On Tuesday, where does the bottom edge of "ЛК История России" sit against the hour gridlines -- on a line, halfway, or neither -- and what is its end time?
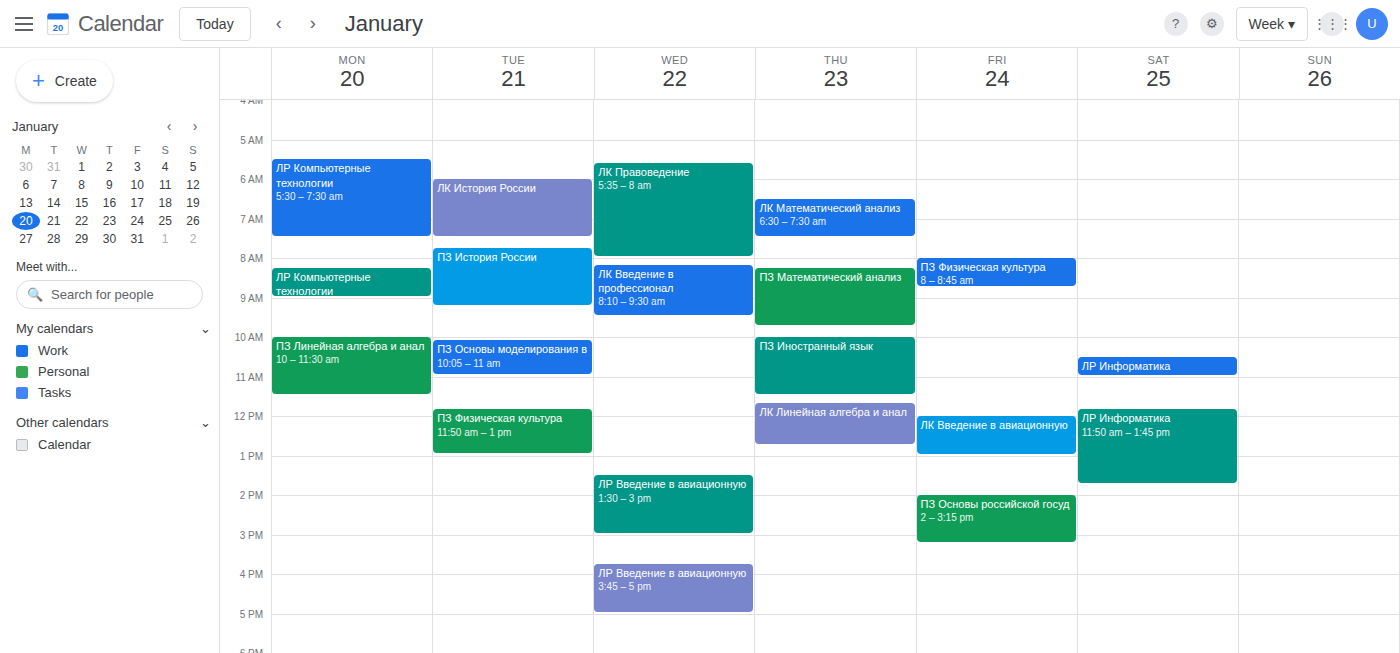
7:30 AM -- halfway between the 7 AM and 8 AM lines.